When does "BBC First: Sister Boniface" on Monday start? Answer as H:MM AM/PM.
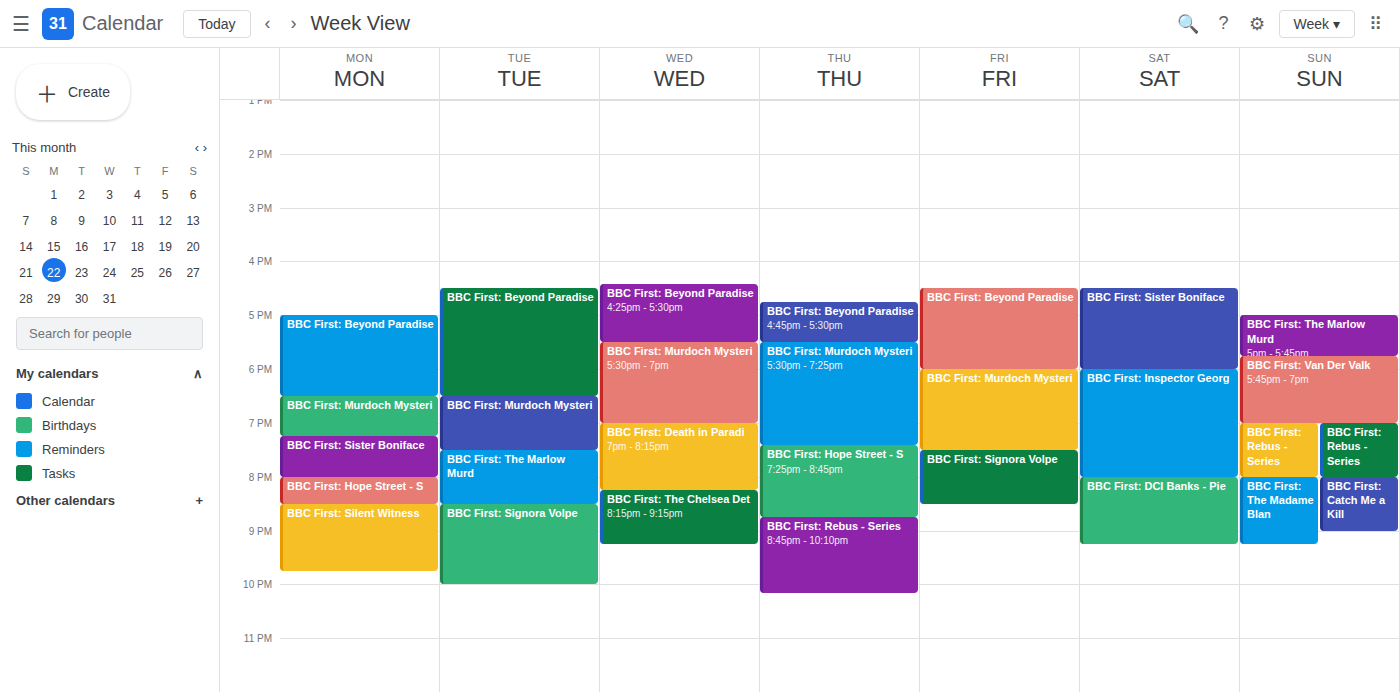
7:15 PM